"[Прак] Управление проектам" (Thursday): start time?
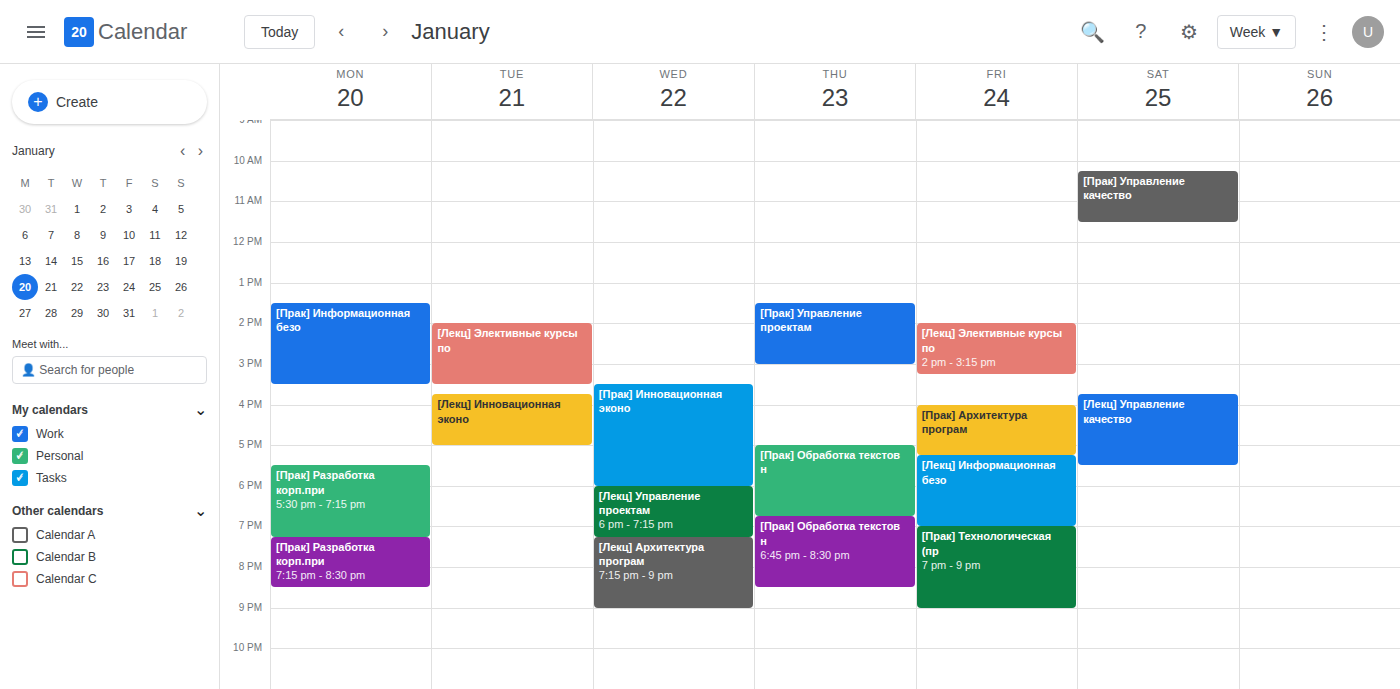
1:30 PM